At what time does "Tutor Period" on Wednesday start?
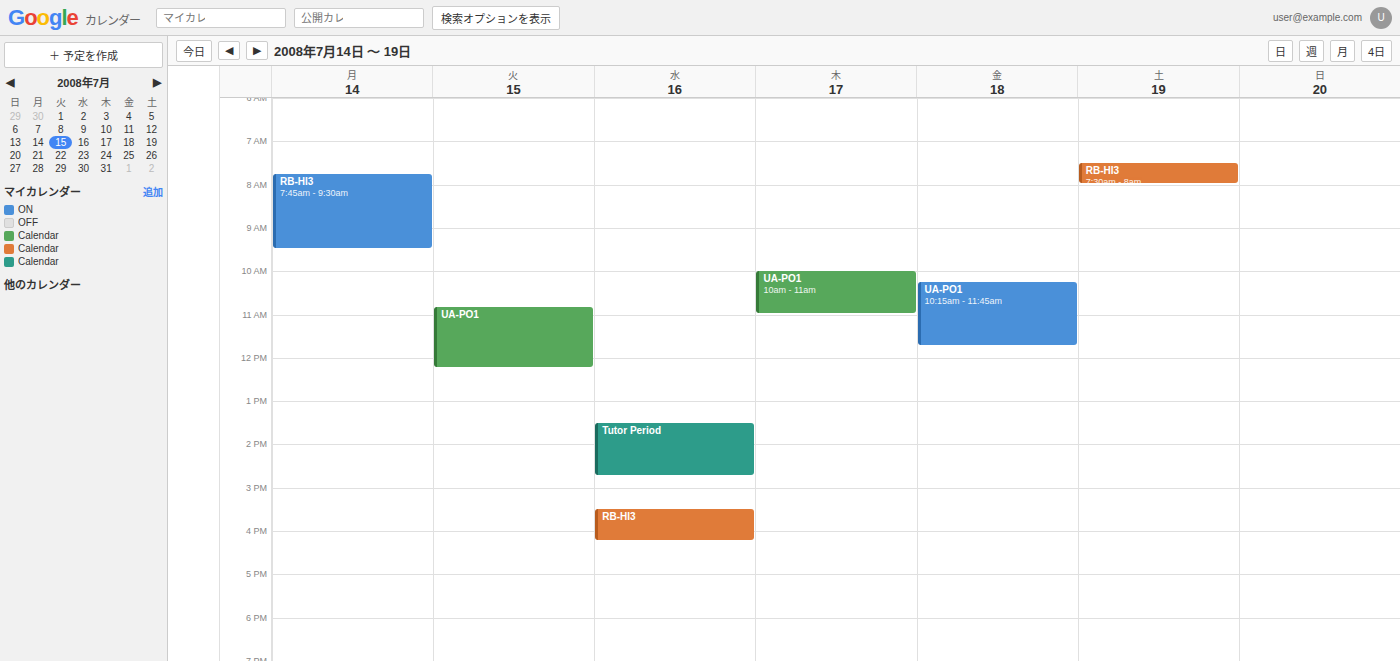
1:30 PM